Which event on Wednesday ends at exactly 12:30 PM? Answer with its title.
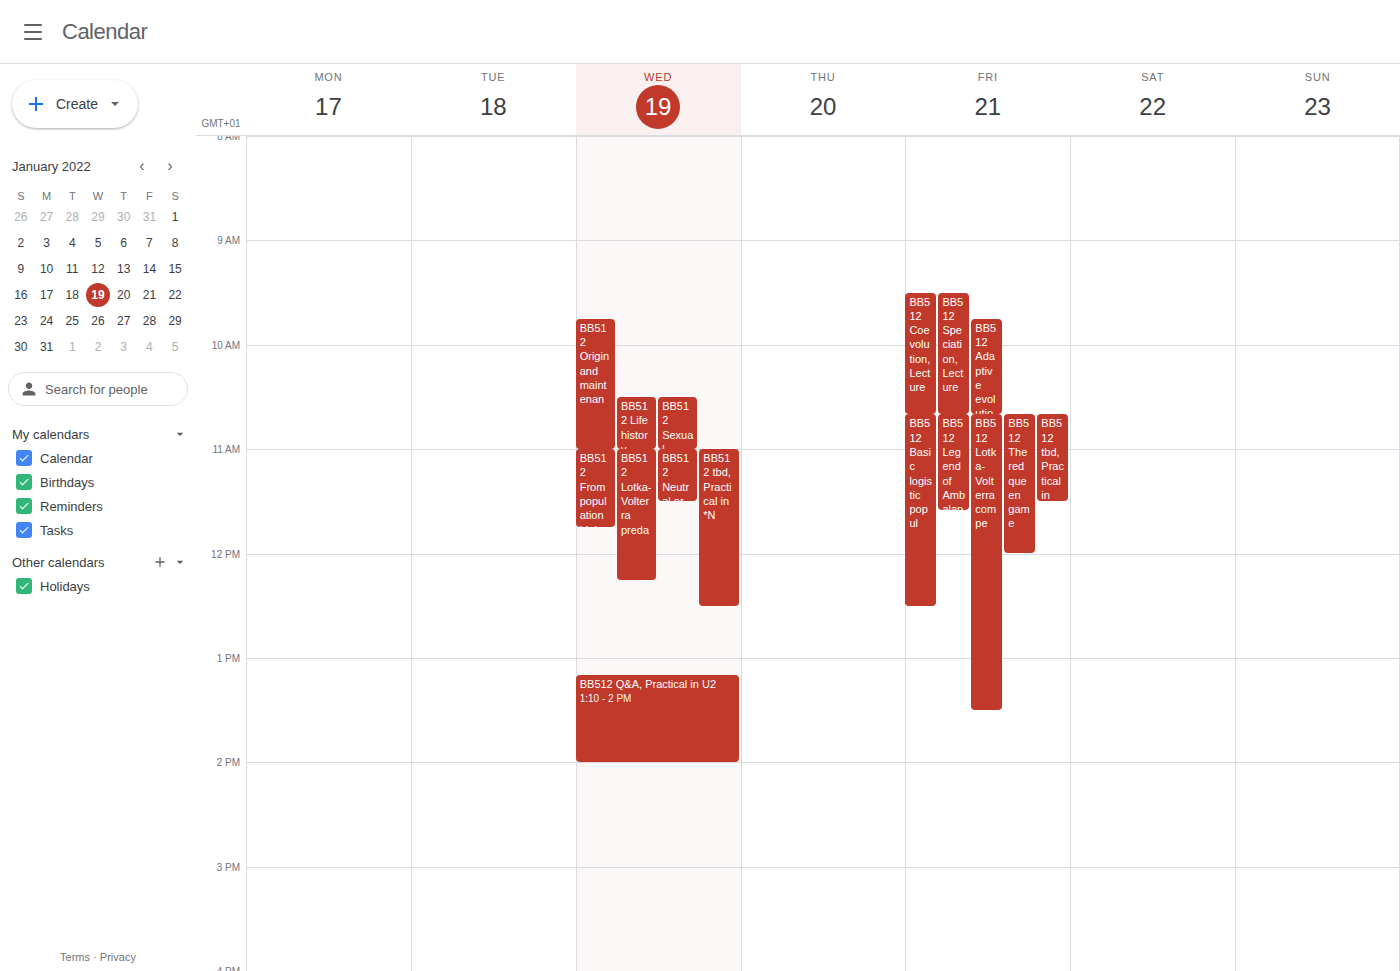
"BB512 tbd, Practical in *N"